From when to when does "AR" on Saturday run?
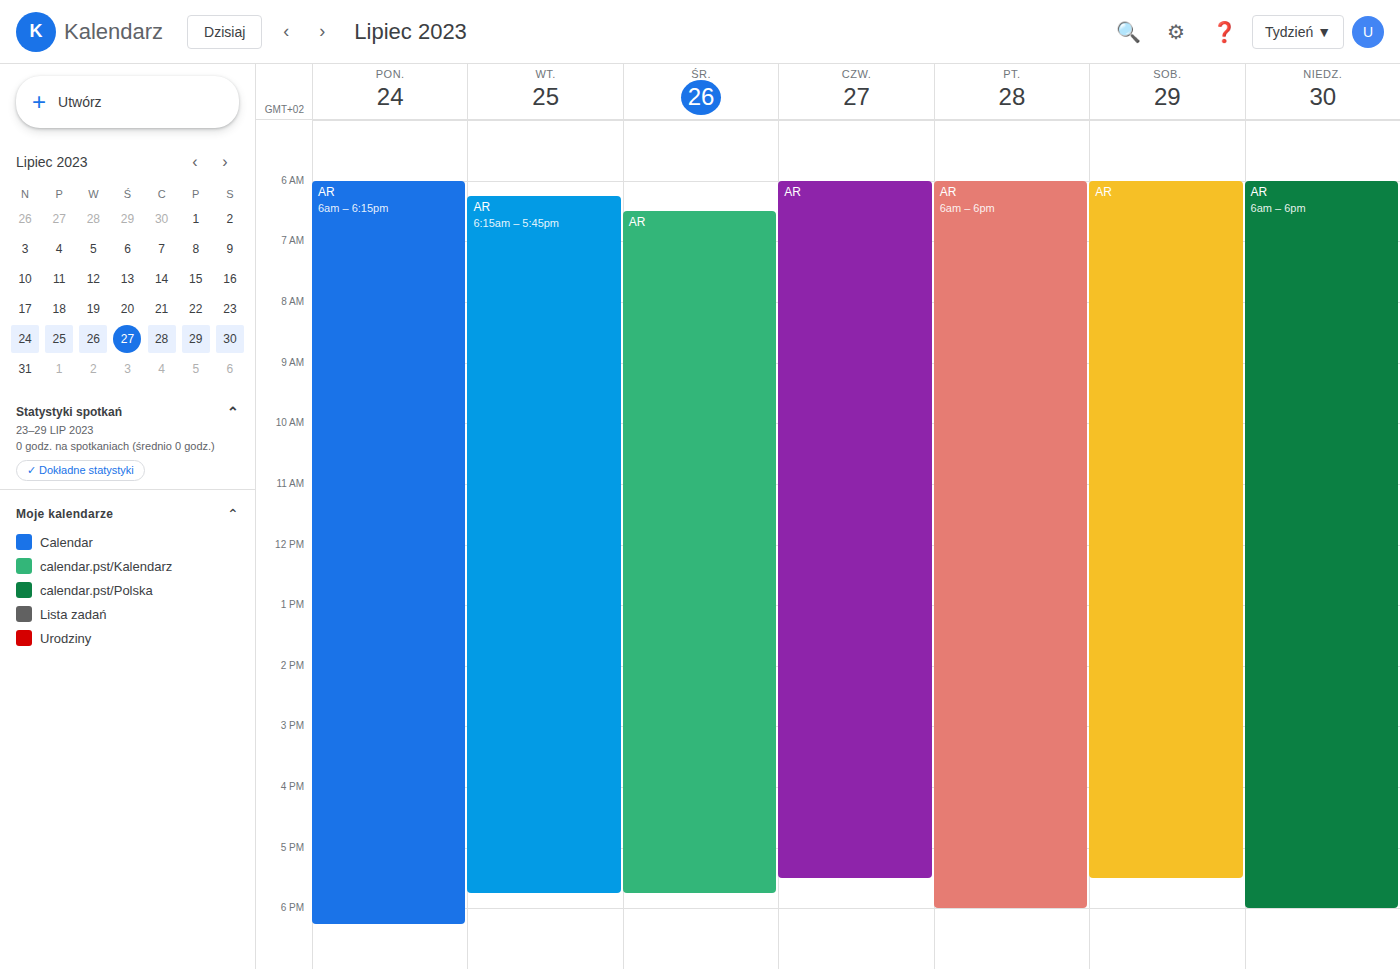
6:00 AM to 5:30 PM